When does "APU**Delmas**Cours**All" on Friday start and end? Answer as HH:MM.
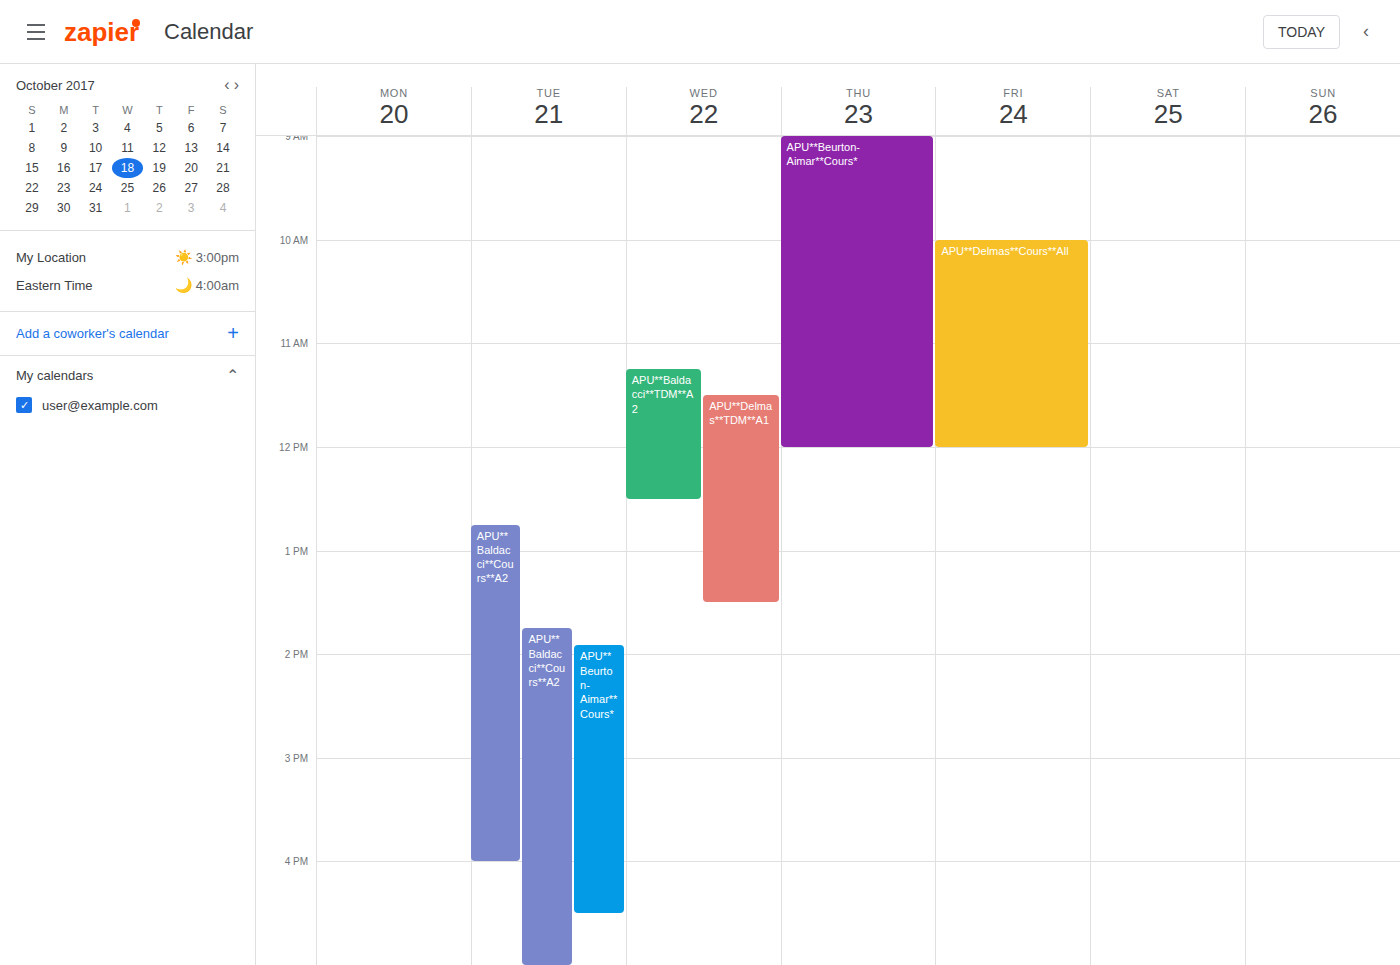
10:00 to 12:00